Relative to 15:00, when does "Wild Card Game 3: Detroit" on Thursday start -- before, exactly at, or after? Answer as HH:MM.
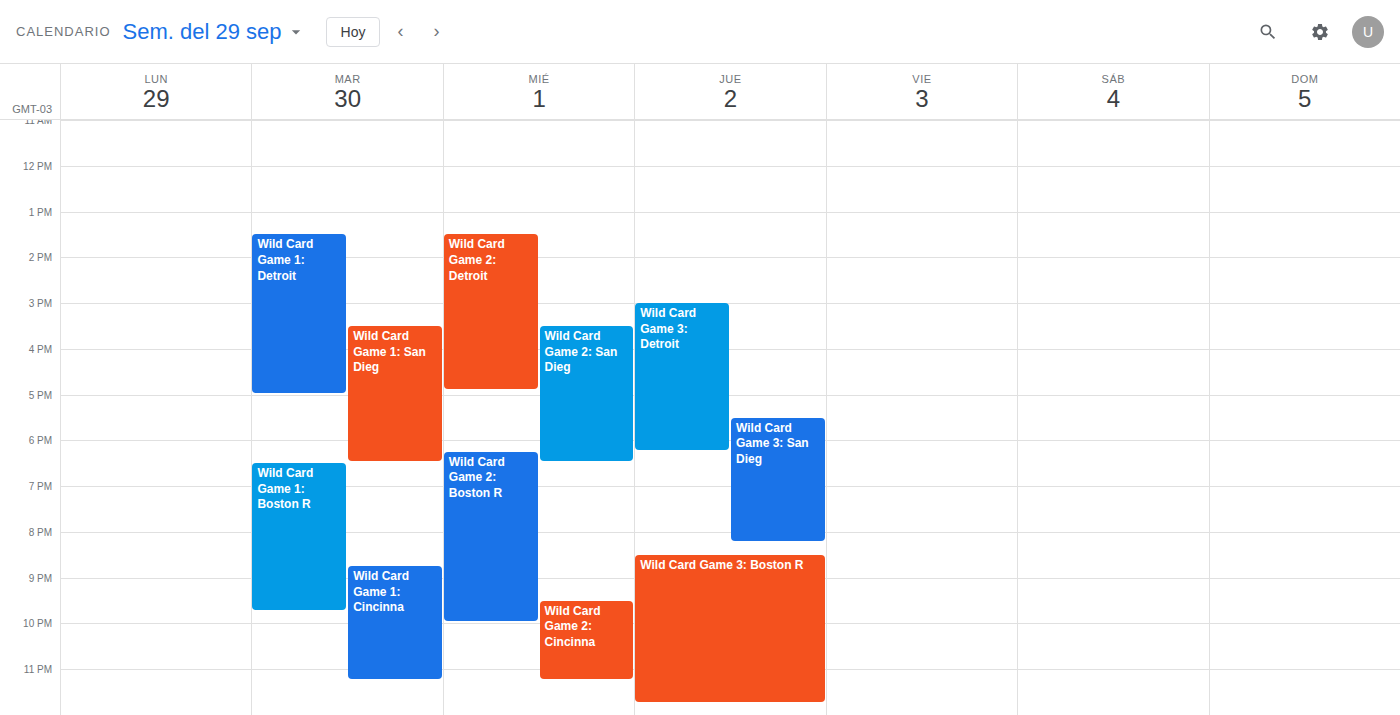
15:00 -- exactly at 15:00, on the 15:00 line.